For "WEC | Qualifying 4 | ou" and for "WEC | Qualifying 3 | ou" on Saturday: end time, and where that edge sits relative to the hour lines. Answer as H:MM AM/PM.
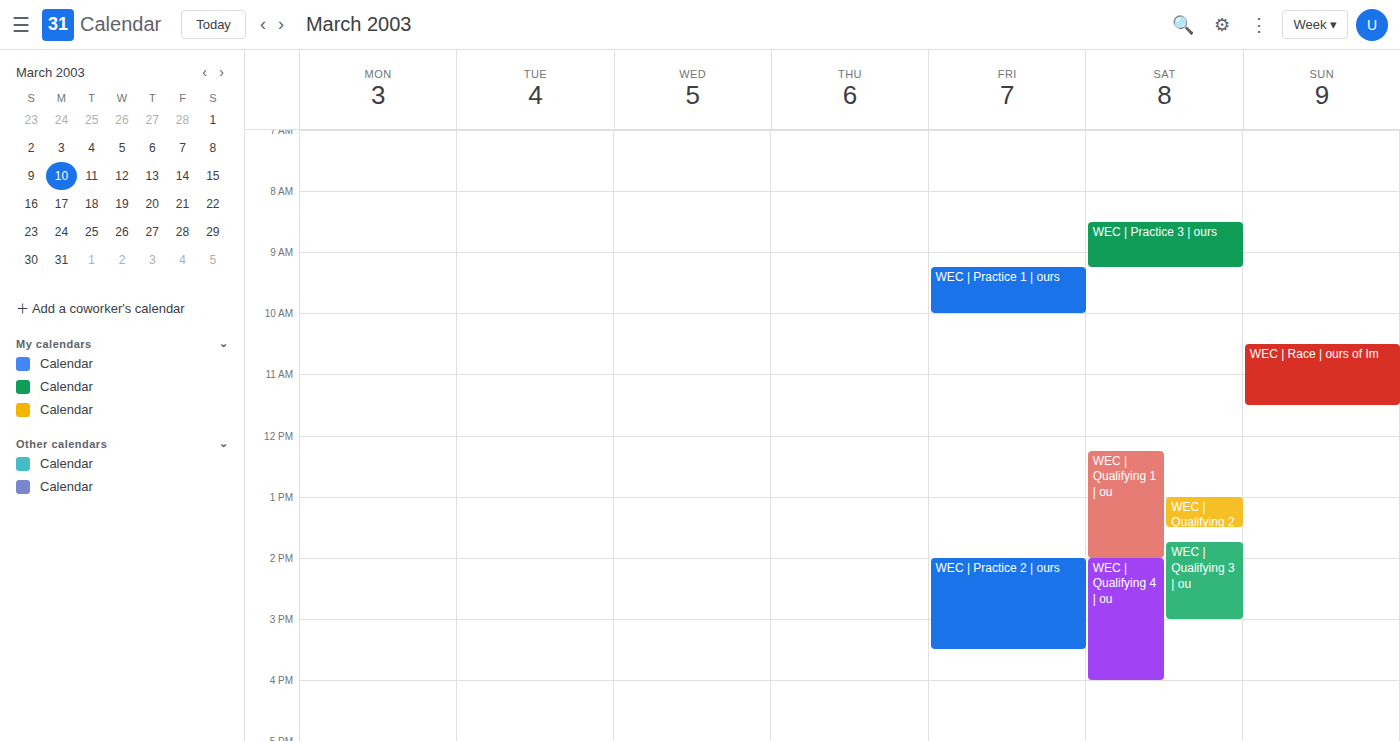
"WEC | Qualifying 4 | ou": 4:00 PM, exactly on the 4 PM line. "WEC | Qualifying 3 | ou": 3:00 PM, exactly on the 3 PM line.